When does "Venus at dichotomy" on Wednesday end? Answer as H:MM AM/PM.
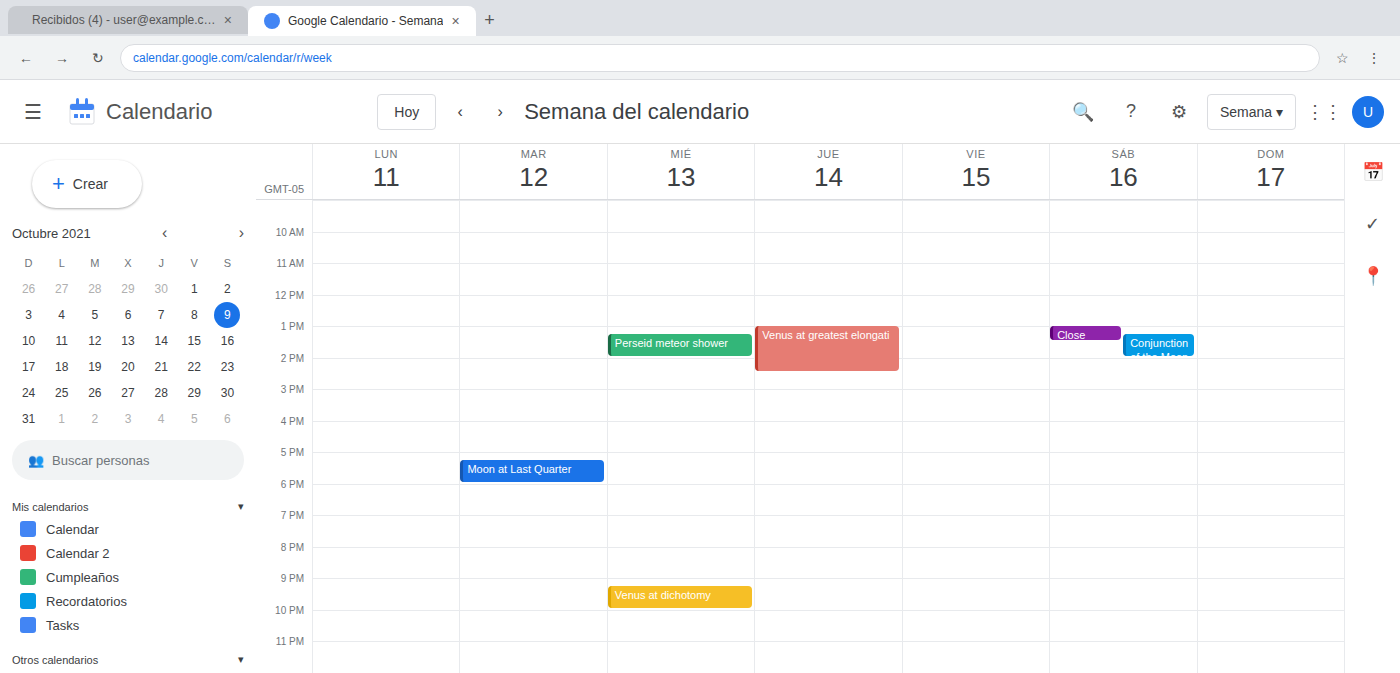
10:00 PM